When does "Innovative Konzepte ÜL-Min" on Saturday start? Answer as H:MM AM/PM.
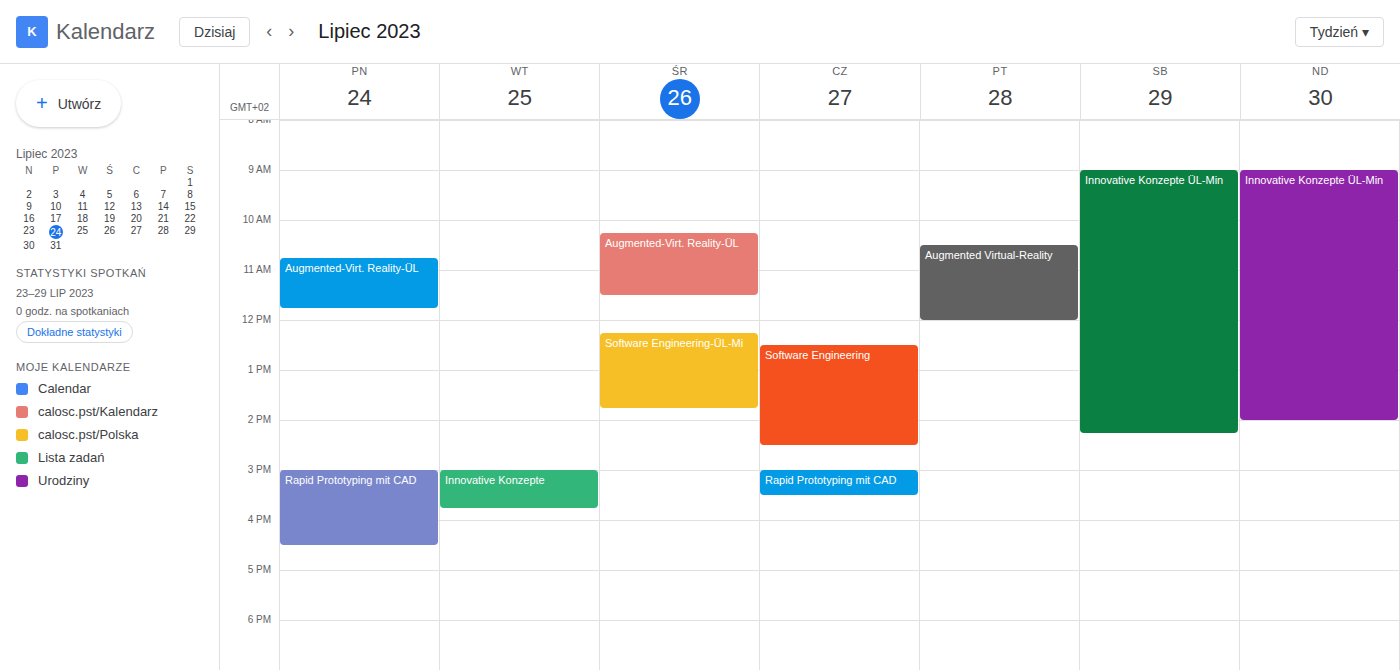
9:00 AM